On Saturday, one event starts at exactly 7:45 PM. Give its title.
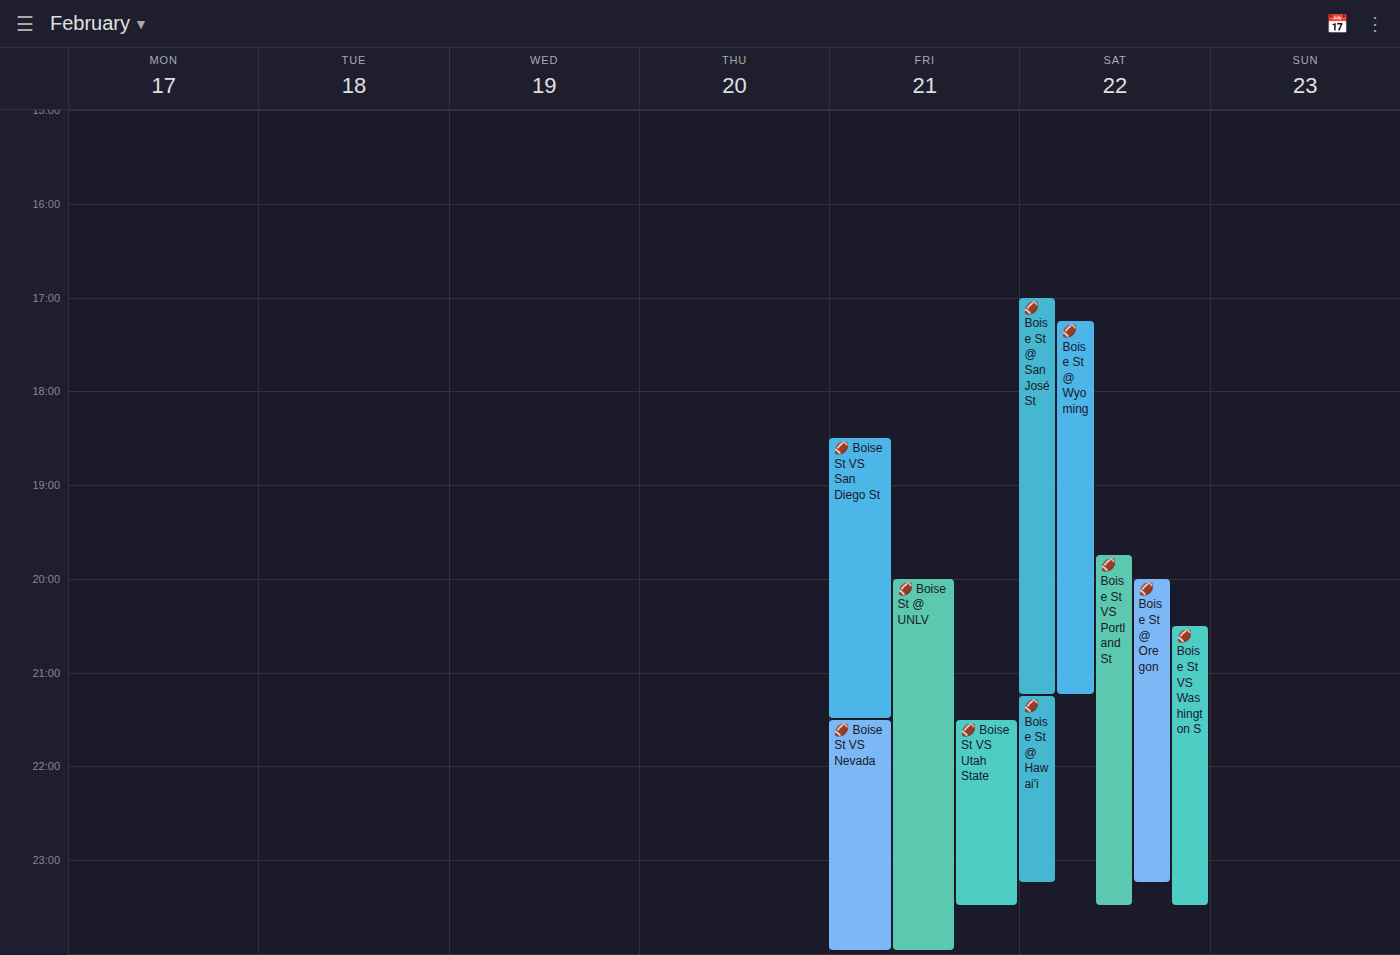
"🏈 Boise St VS Portland St"